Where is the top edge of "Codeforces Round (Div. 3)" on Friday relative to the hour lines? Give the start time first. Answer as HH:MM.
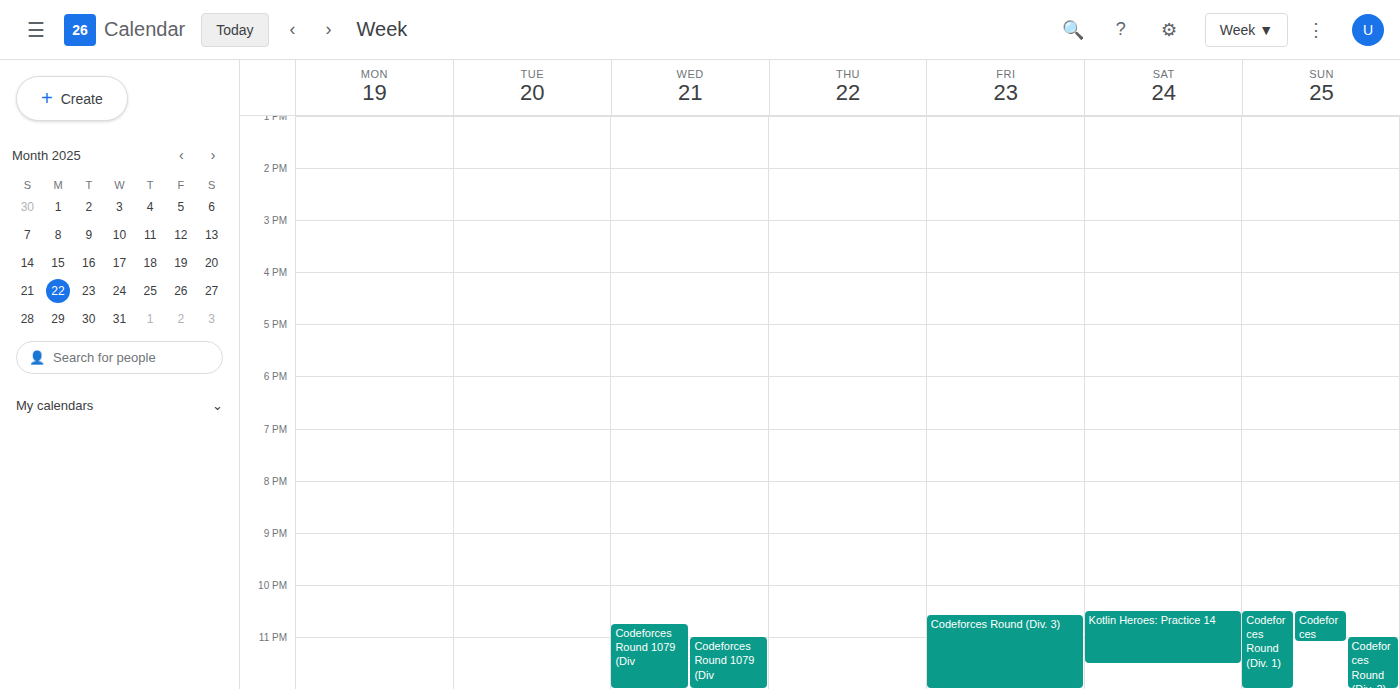
22:35 -- neither: 35 minutes below the 22:00 line and 25 minutes above the 23:00 line.